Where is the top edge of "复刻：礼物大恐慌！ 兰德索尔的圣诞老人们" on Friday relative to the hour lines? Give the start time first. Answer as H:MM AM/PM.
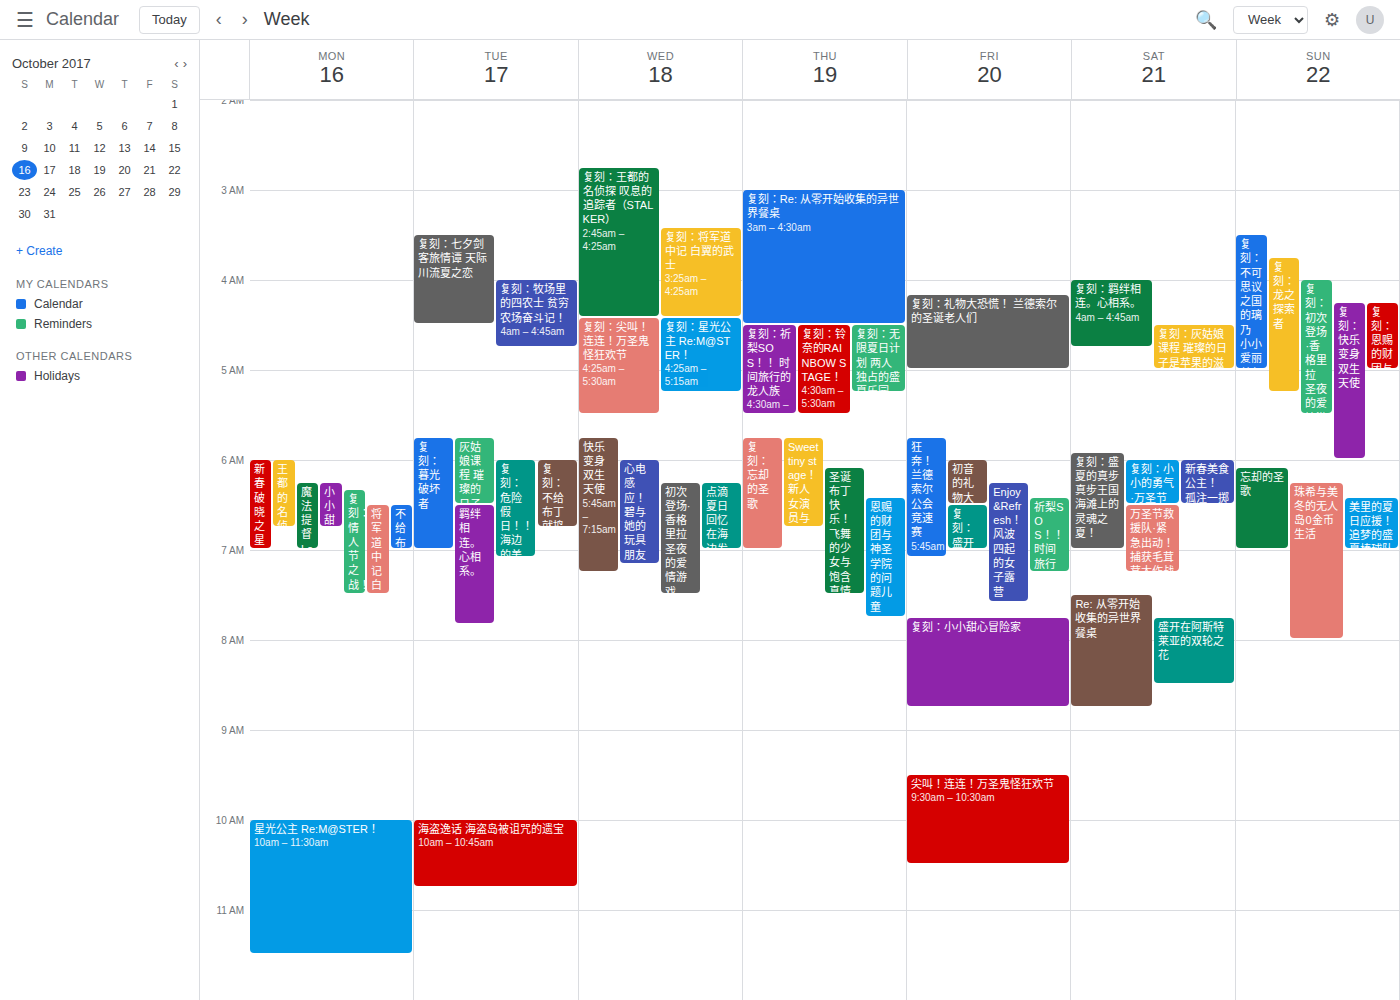
4:10 AM -- neither: 10 minutes below the 4 AM line and 50 minutes above the 5 AM line.